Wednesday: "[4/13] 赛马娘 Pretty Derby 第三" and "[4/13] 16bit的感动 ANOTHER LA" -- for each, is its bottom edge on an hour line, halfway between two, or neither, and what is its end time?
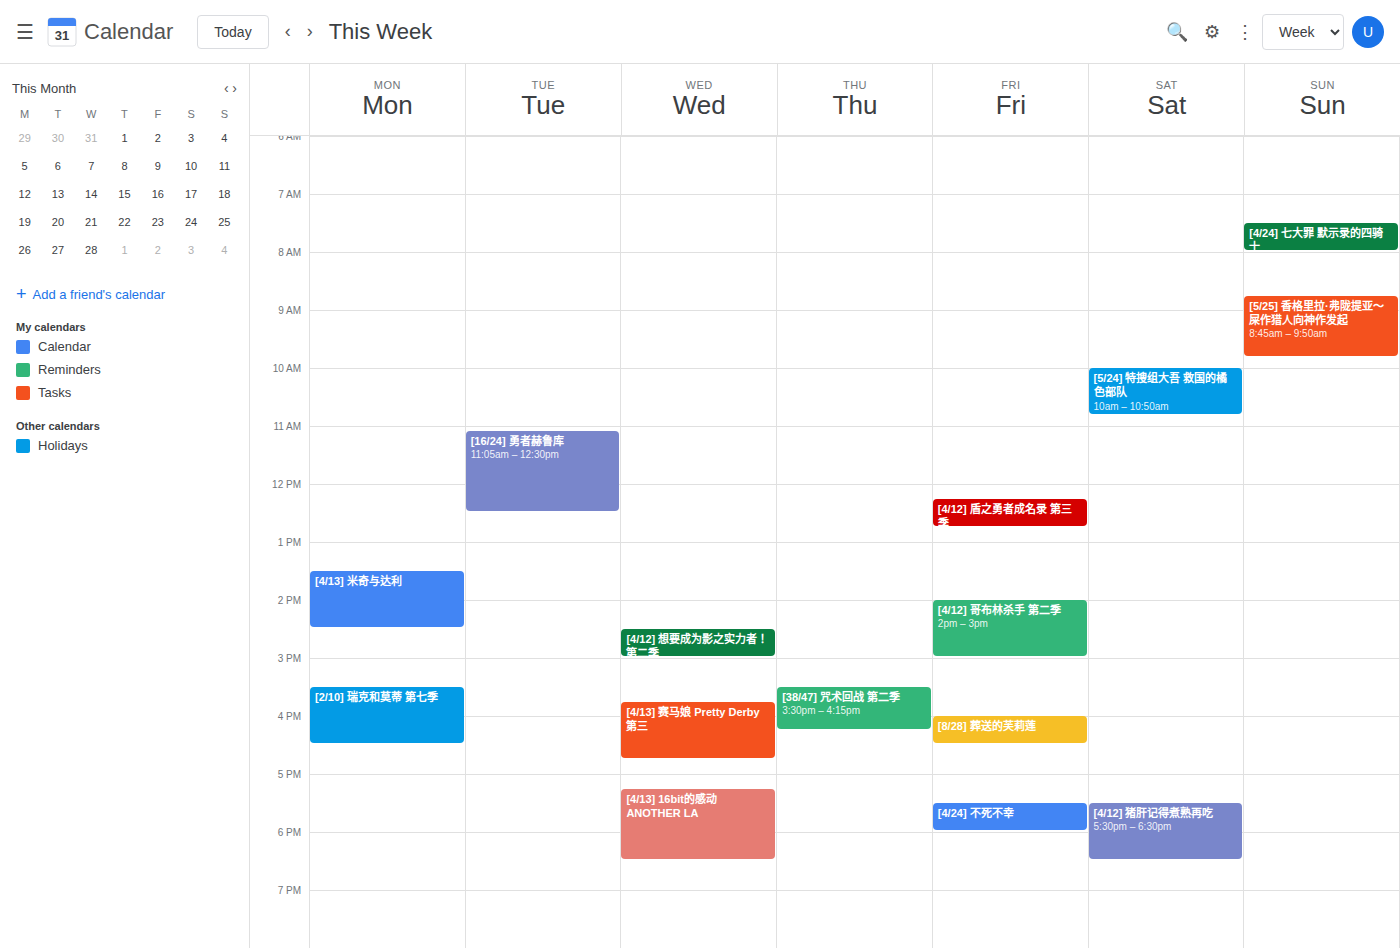
"[4/13] 赛马娘 Pretty Derby 第三": 4:45 PM, neither: three quarters of the way from the 4 PM line to the 5 PM line. "[4/13] 16bit的感动 ANOTHER LA": 6:30 PM, halfway between the 6 PM and 7 PM lines.